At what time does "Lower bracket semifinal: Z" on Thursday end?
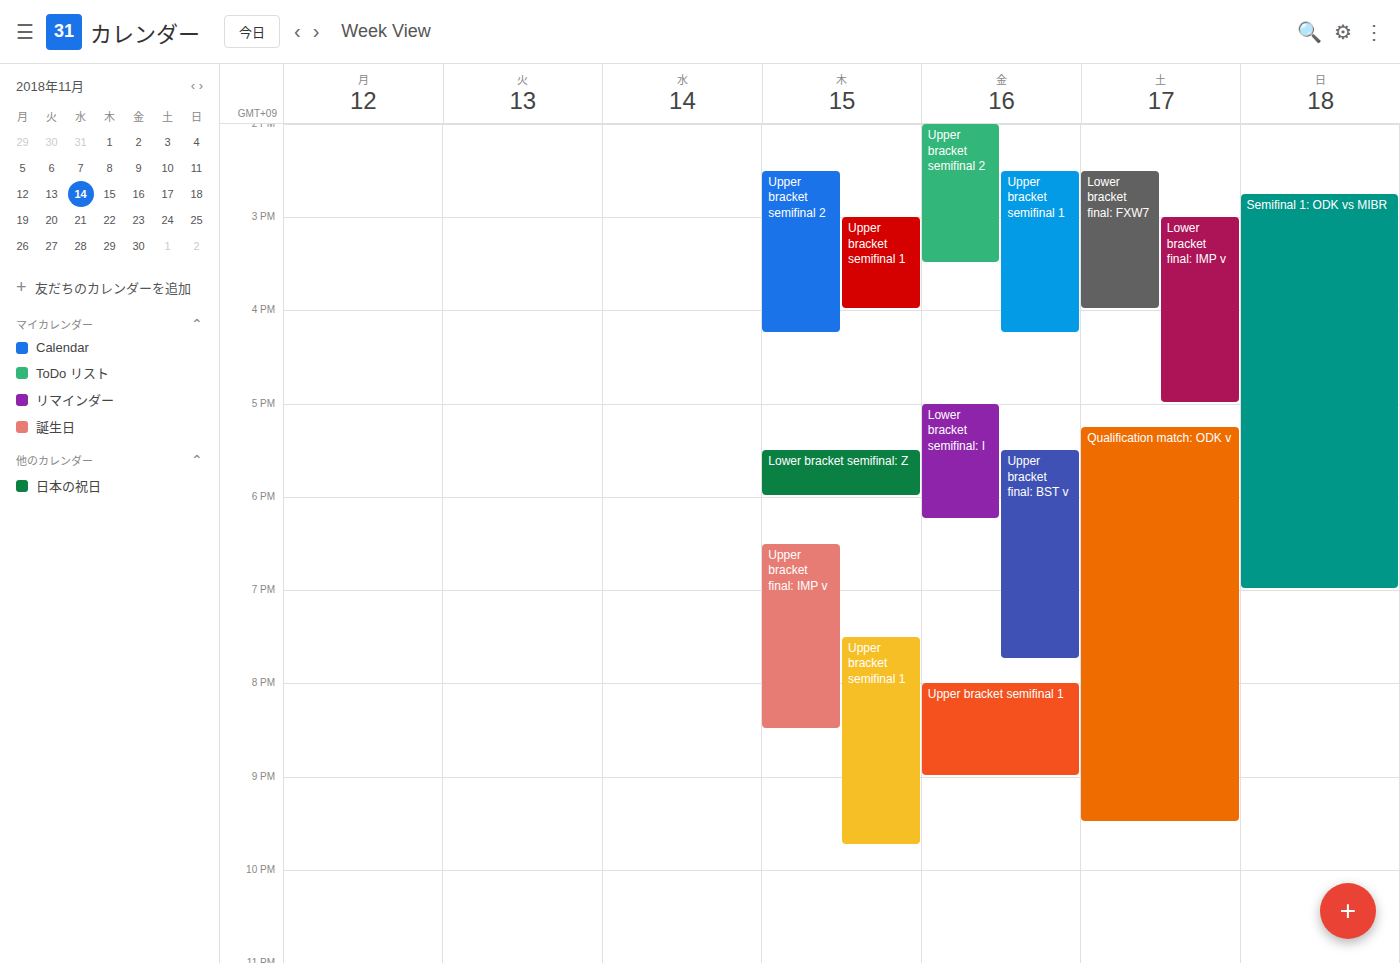
6:00 PM